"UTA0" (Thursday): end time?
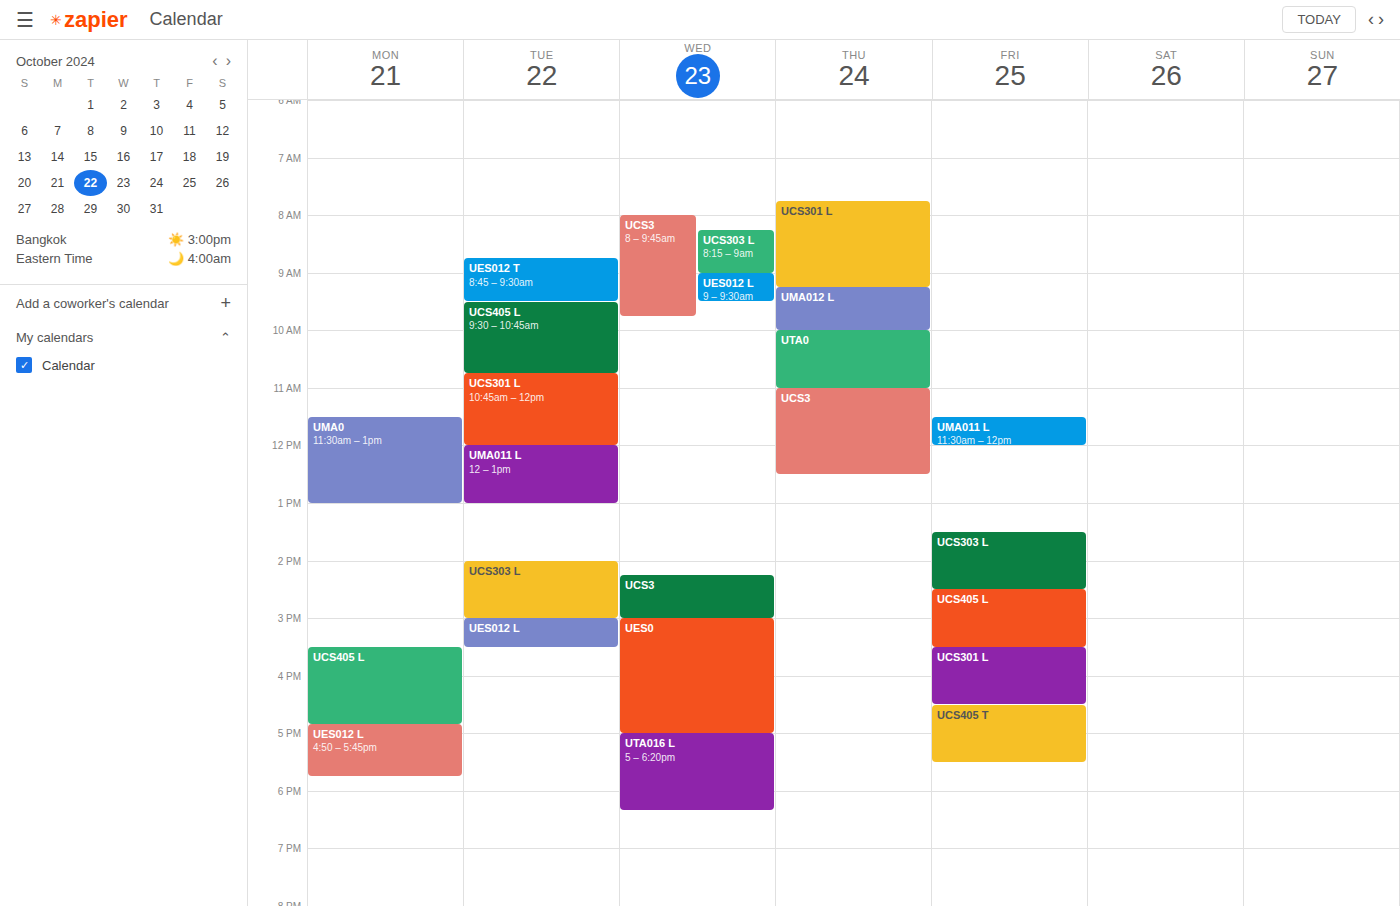
11:00 AM